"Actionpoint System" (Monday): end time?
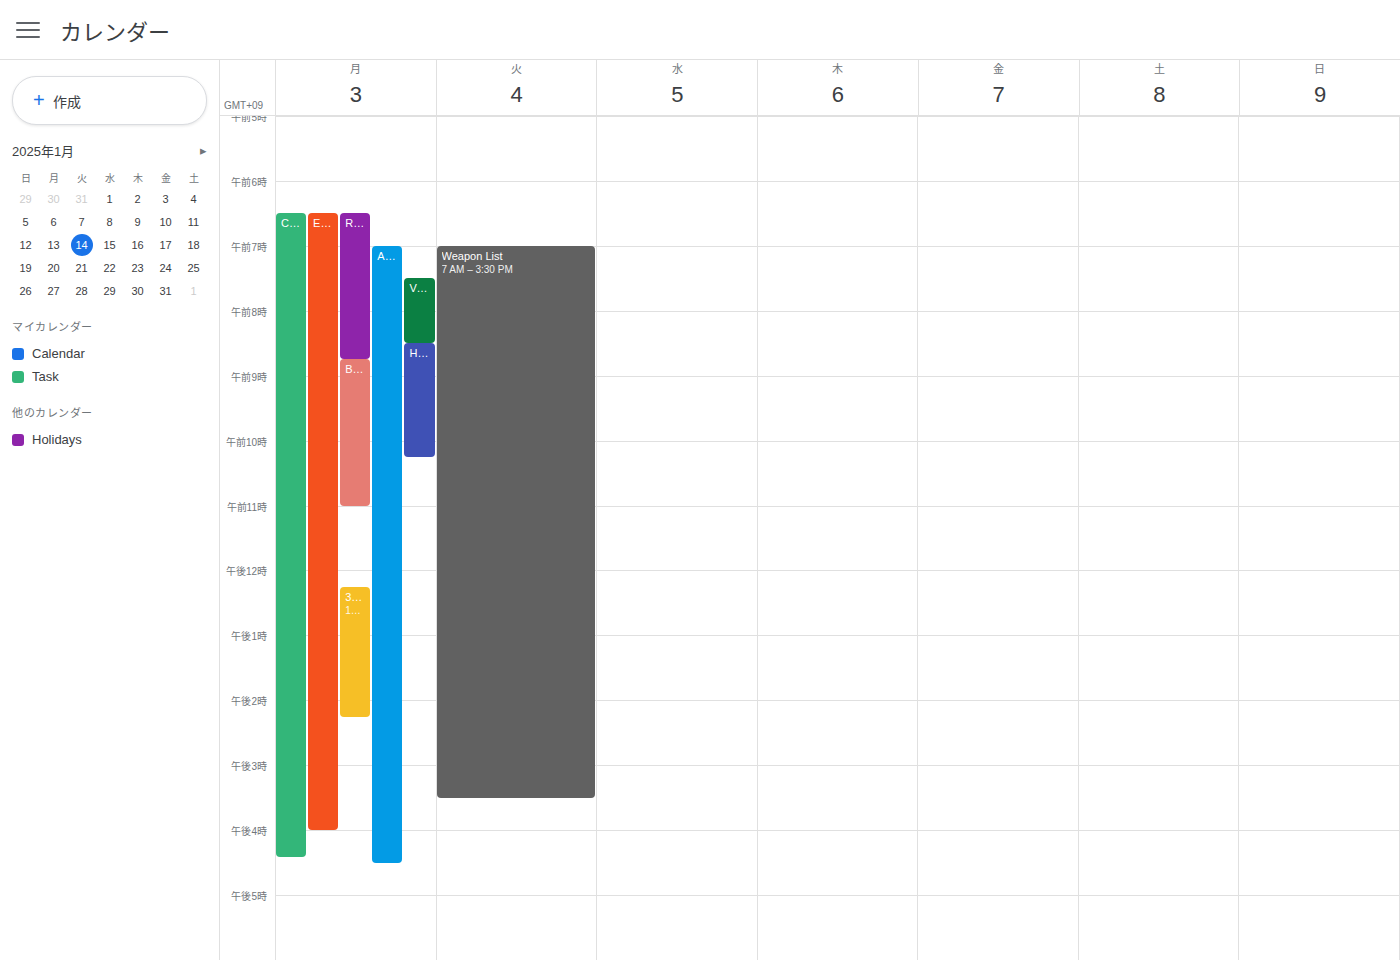
4:30 PM